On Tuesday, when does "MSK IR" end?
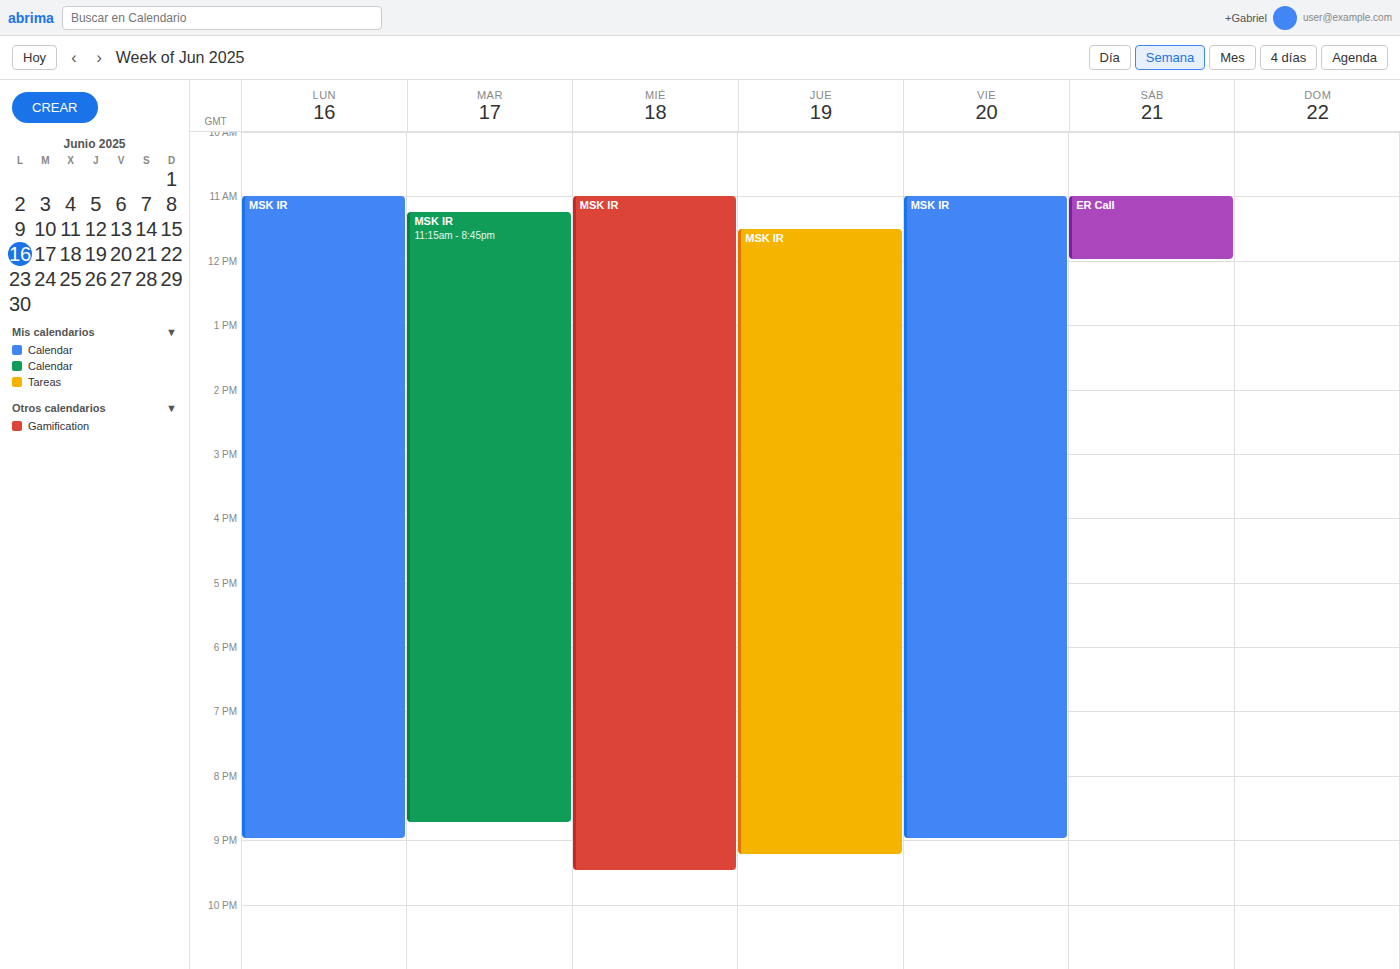
8:45 PM